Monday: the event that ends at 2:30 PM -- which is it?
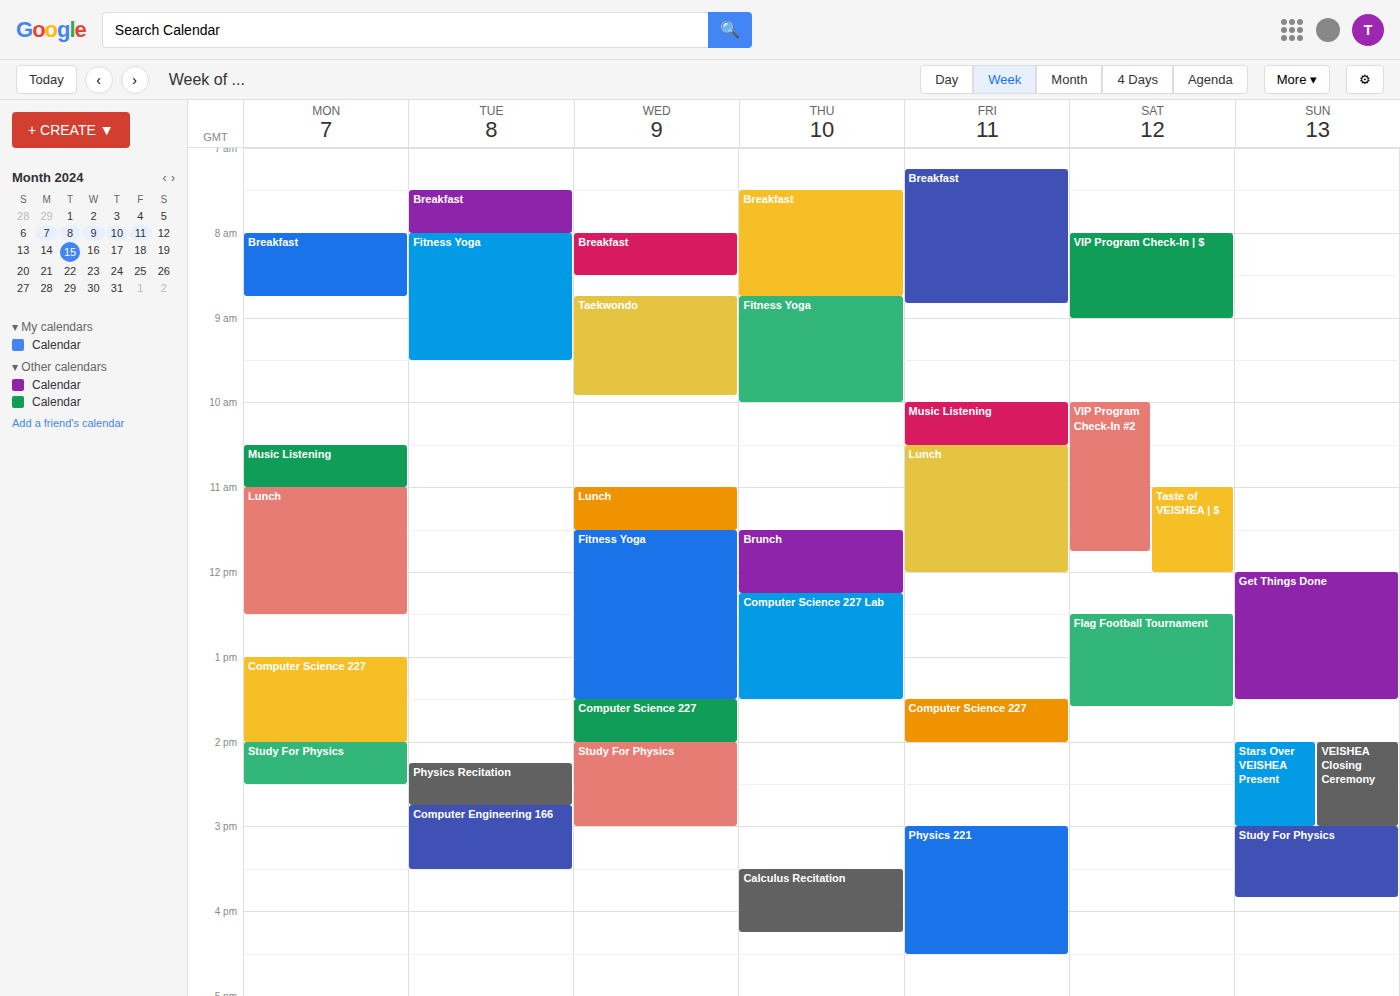
"Study For Physics"